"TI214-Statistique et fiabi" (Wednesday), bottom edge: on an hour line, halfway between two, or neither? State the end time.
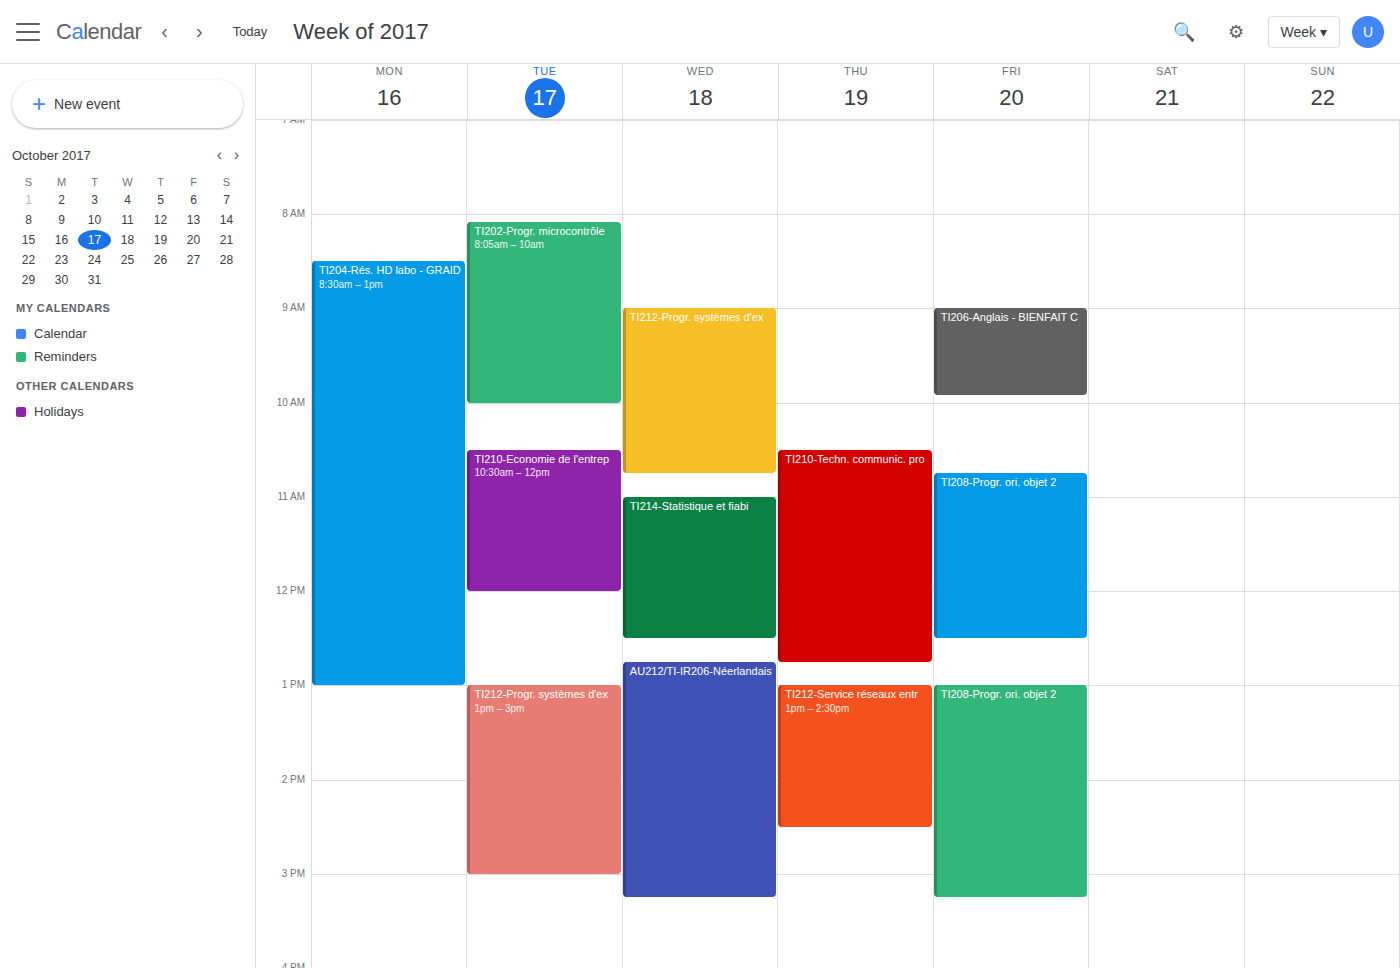
12:30 PM -- halfway between the 12 PM and 1 PM lines.